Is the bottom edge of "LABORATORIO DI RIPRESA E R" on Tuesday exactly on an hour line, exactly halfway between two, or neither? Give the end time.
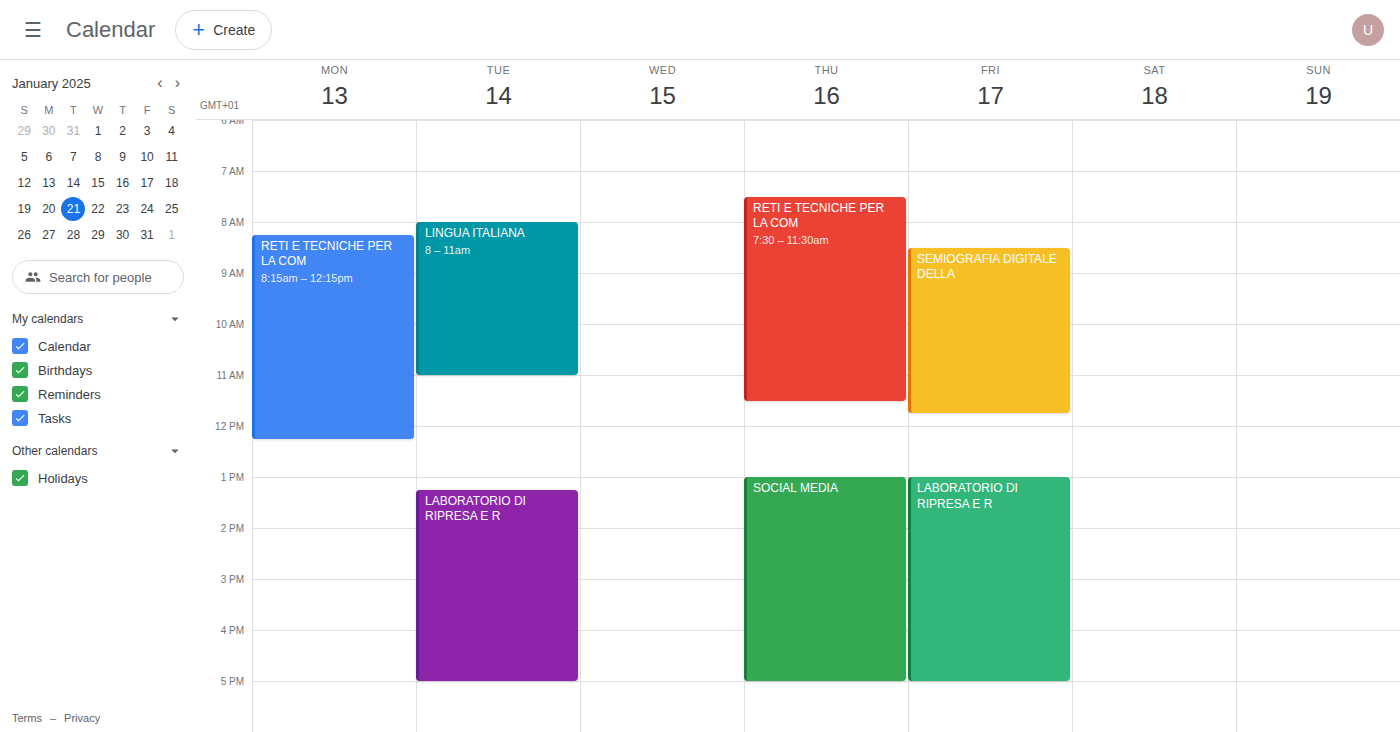
5:00 PM -- exactly on the 5 PM line.